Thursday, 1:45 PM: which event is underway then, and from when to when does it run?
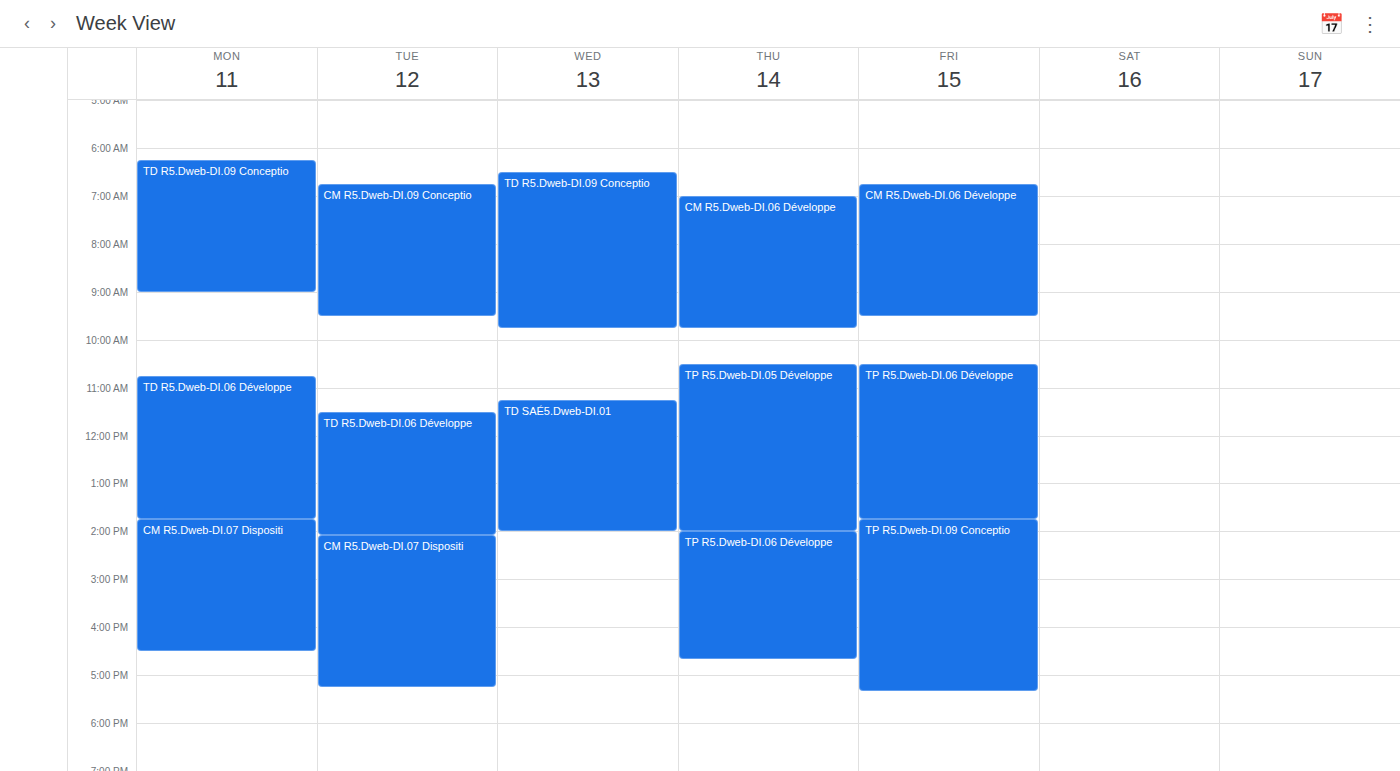
"TP R5.Dweb-DI.05 Développe", 10:30 AM to 2:00 PM